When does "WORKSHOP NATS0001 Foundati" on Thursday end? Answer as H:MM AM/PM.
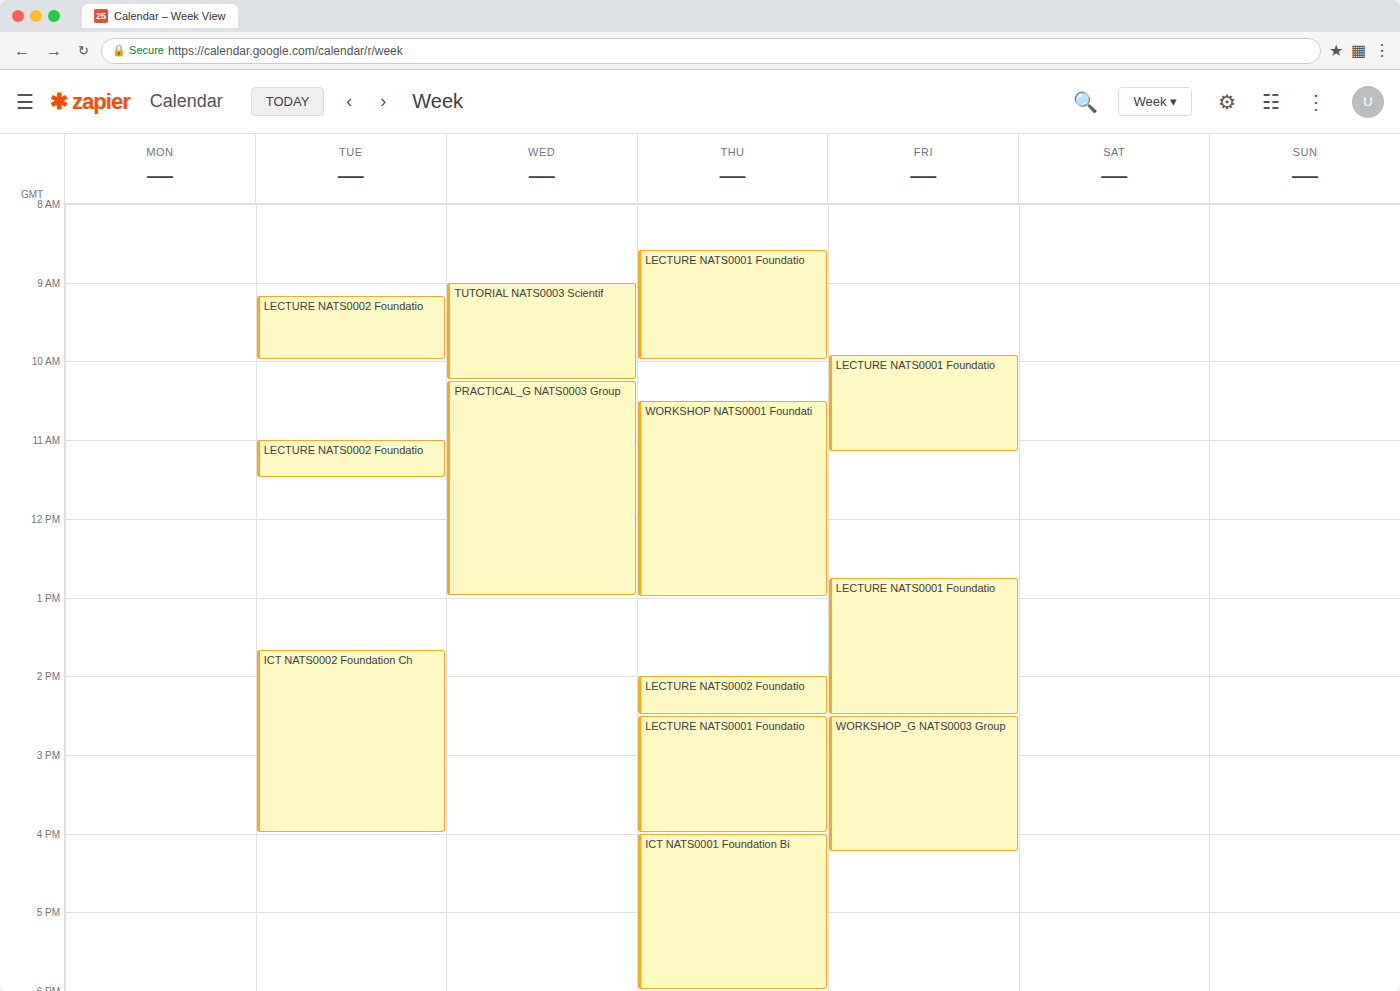
1:00 PM